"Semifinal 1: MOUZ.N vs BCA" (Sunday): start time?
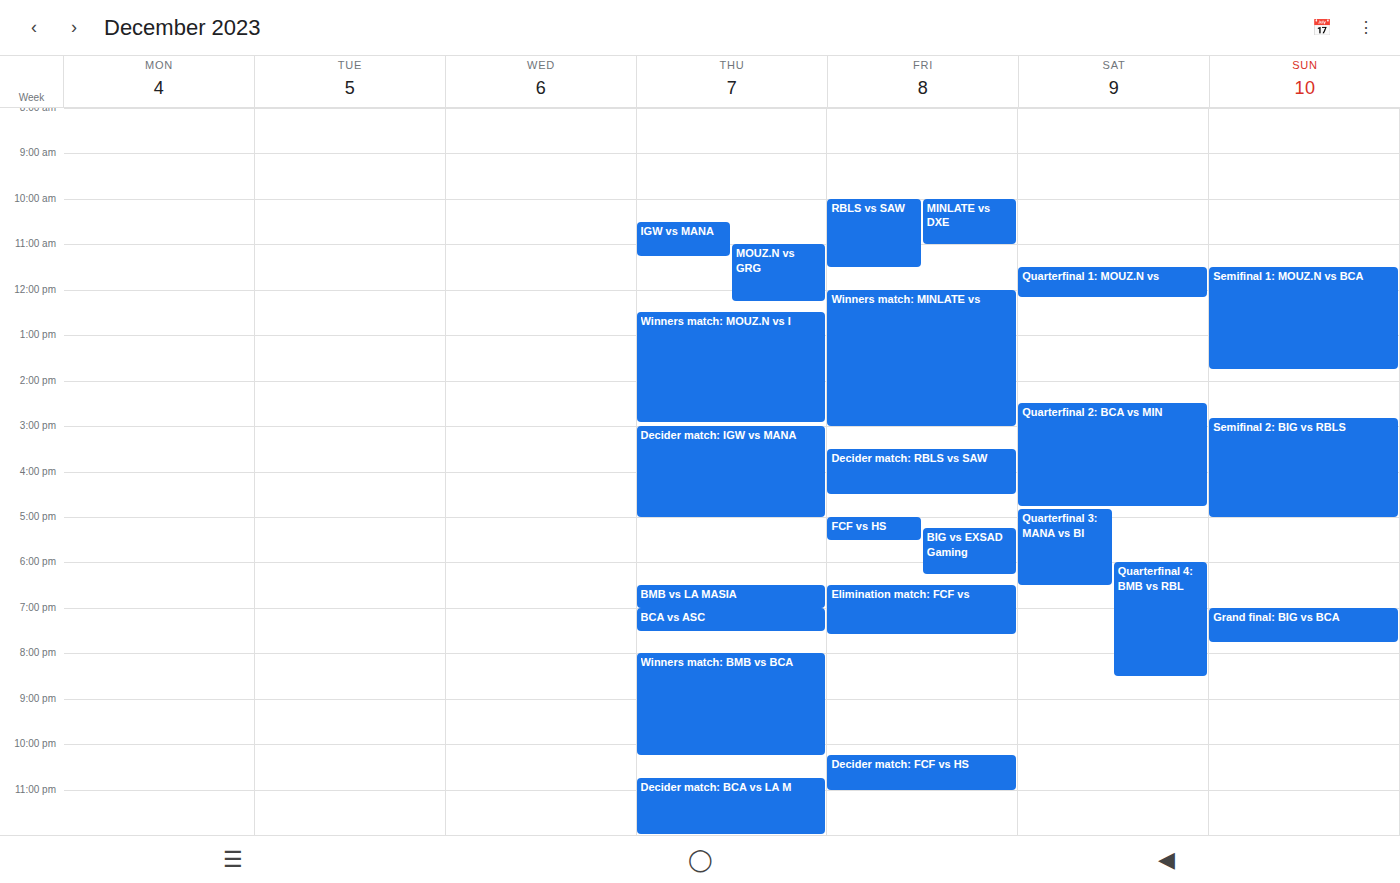
11:30 AM